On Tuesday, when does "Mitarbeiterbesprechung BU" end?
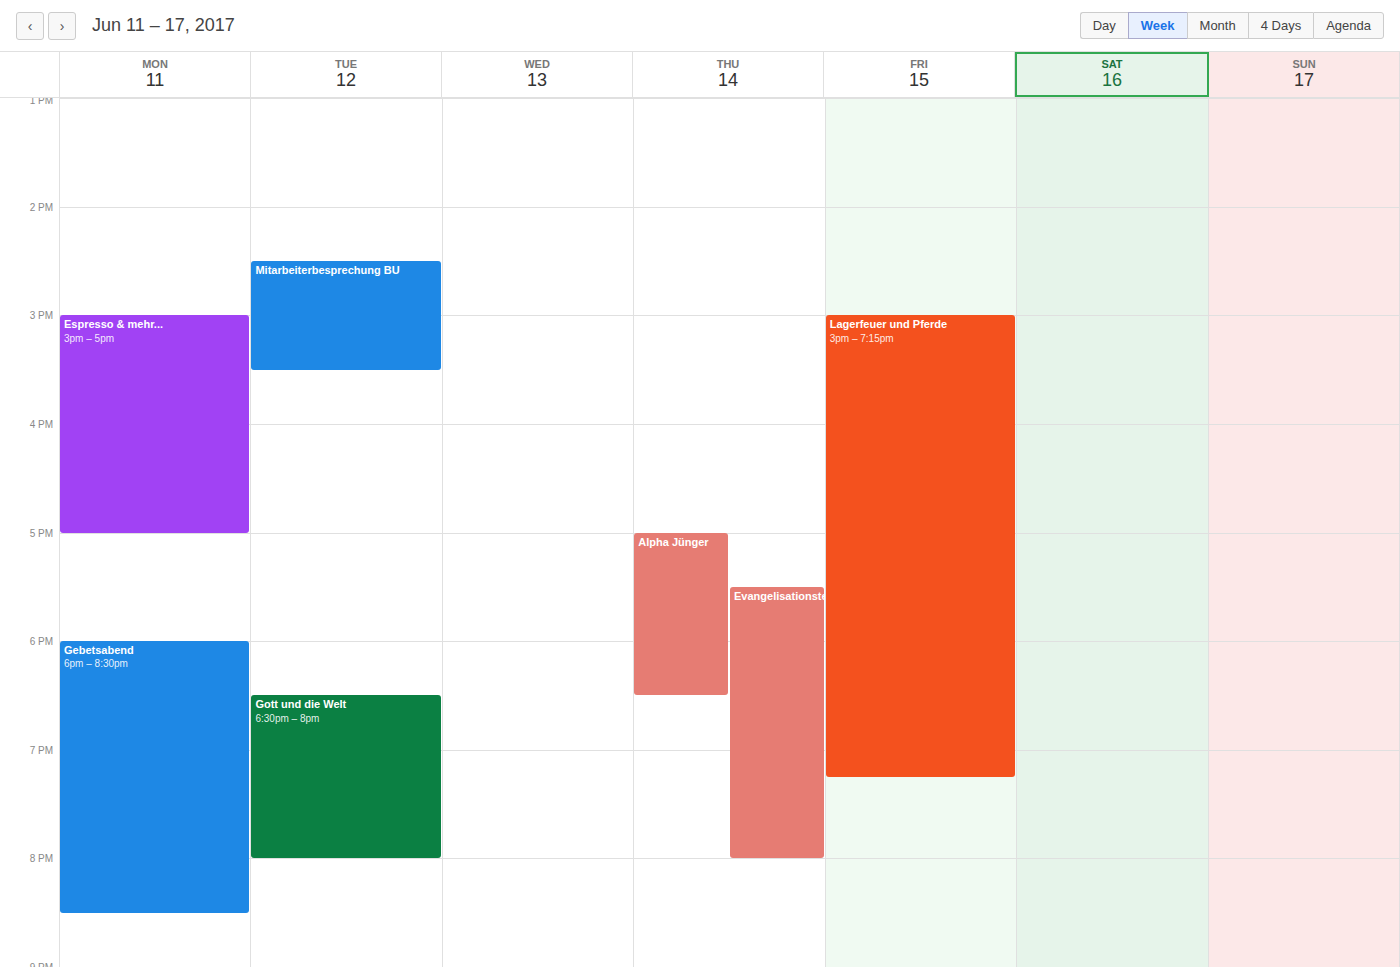
3:30 PM